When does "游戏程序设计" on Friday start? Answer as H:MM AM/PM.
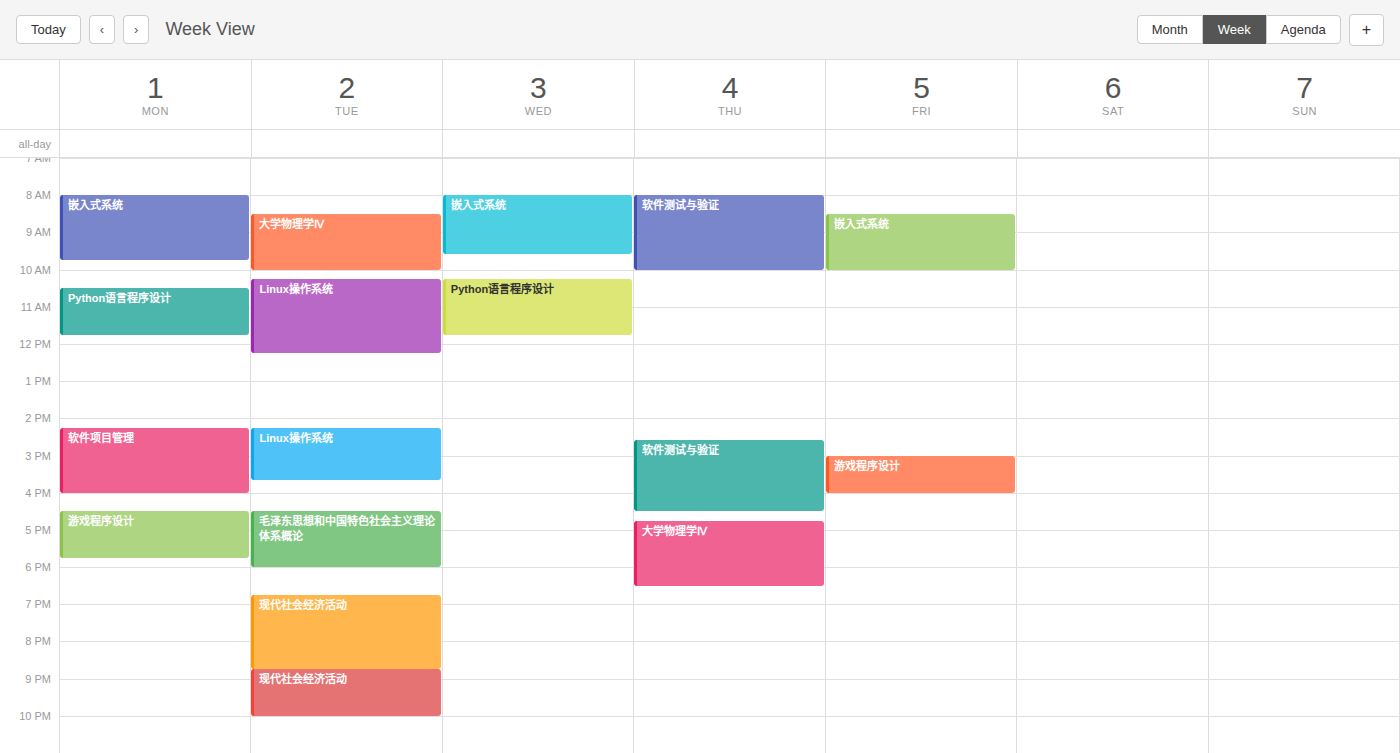
3:00 PM